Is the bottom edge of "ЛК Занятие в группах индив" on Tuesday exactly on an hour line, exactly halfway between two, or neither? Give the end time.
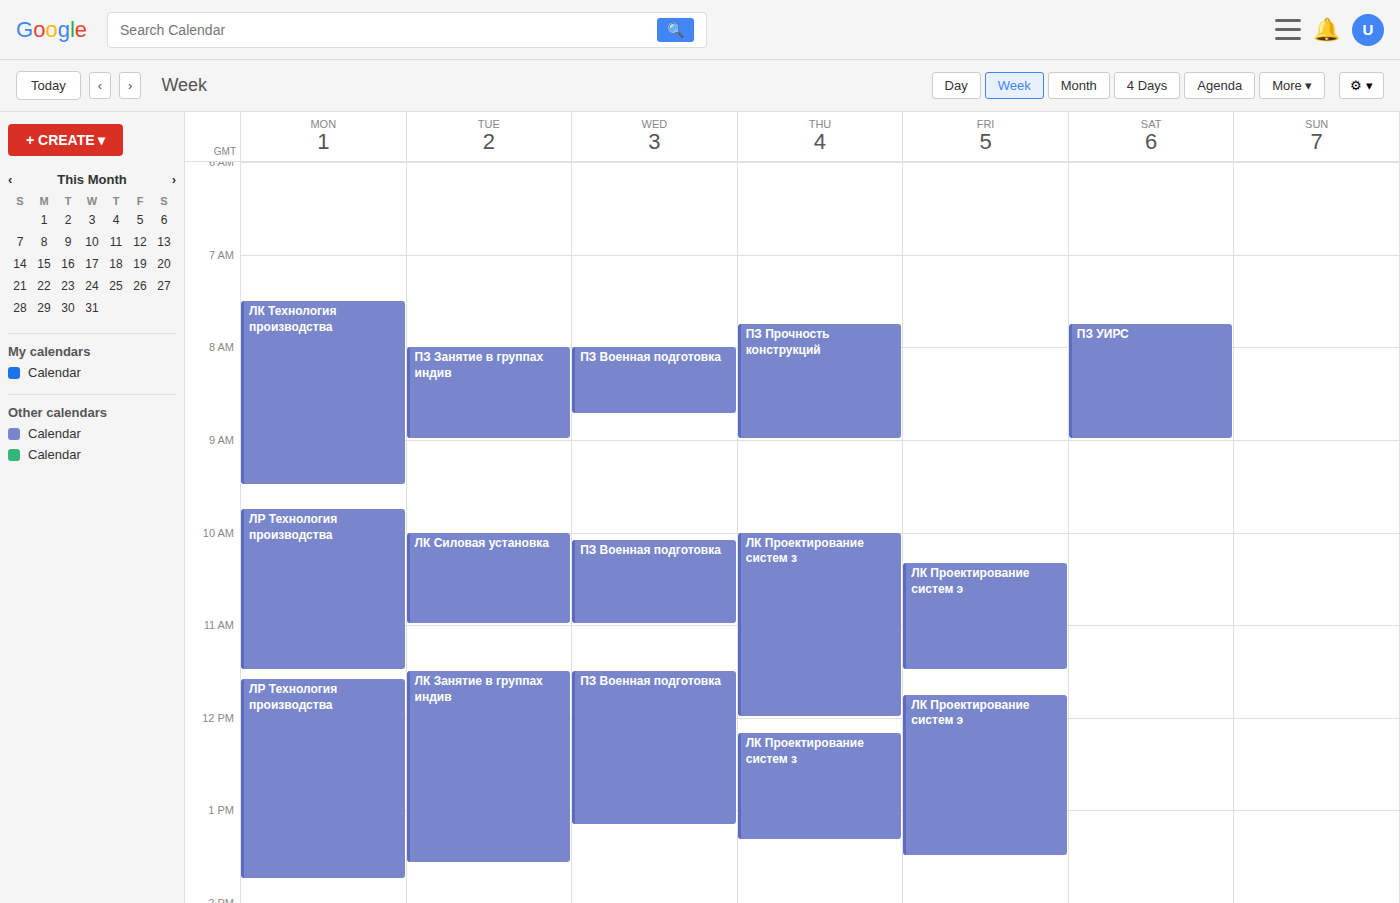
1:35 PM -- neither: 35 minutes below the 1 PM line and 25 minutes above the 2 PM line.